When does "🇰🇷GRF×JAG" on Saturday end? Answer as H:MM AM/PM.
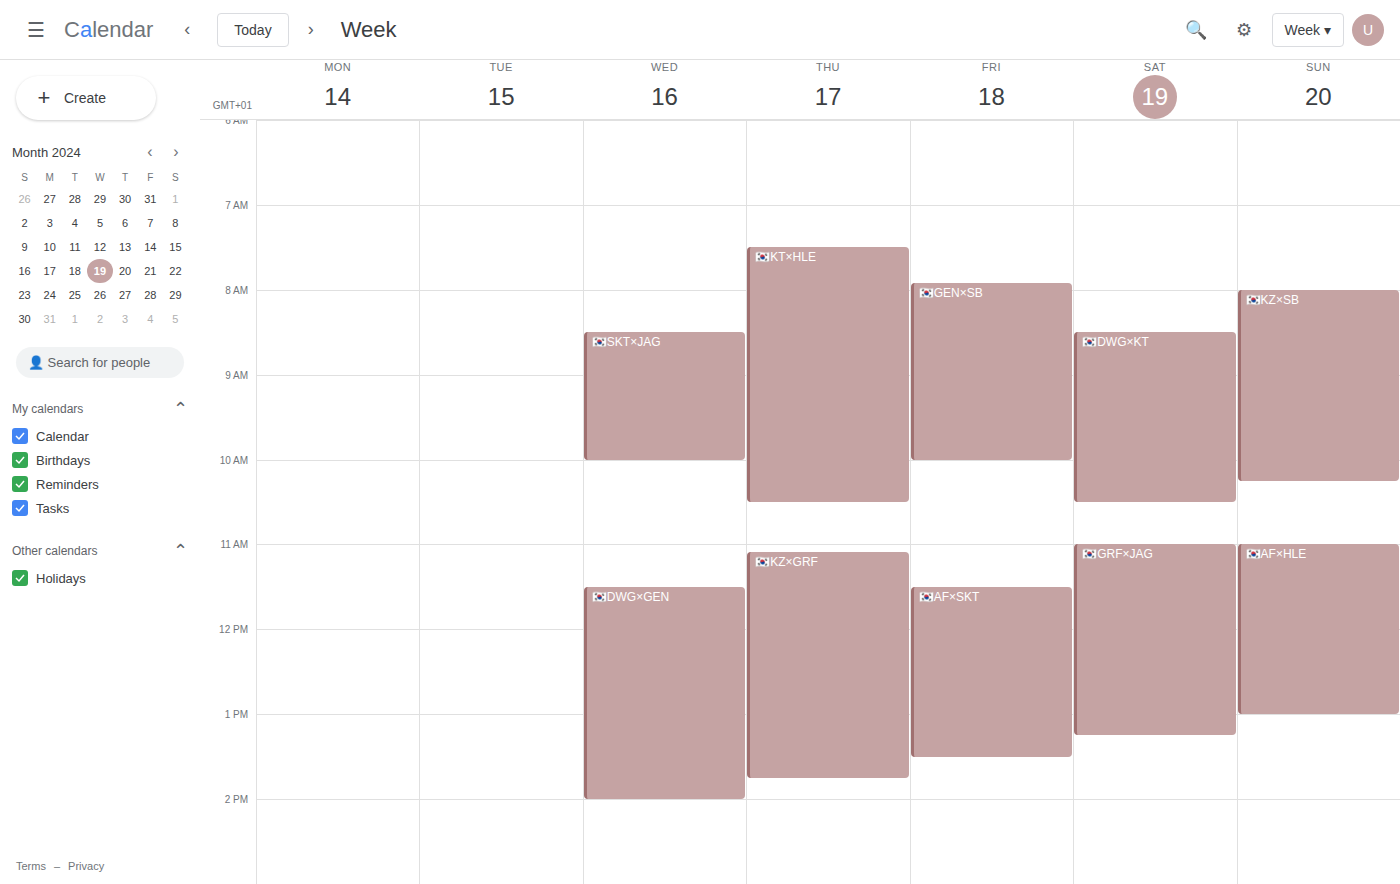
1:15 PM